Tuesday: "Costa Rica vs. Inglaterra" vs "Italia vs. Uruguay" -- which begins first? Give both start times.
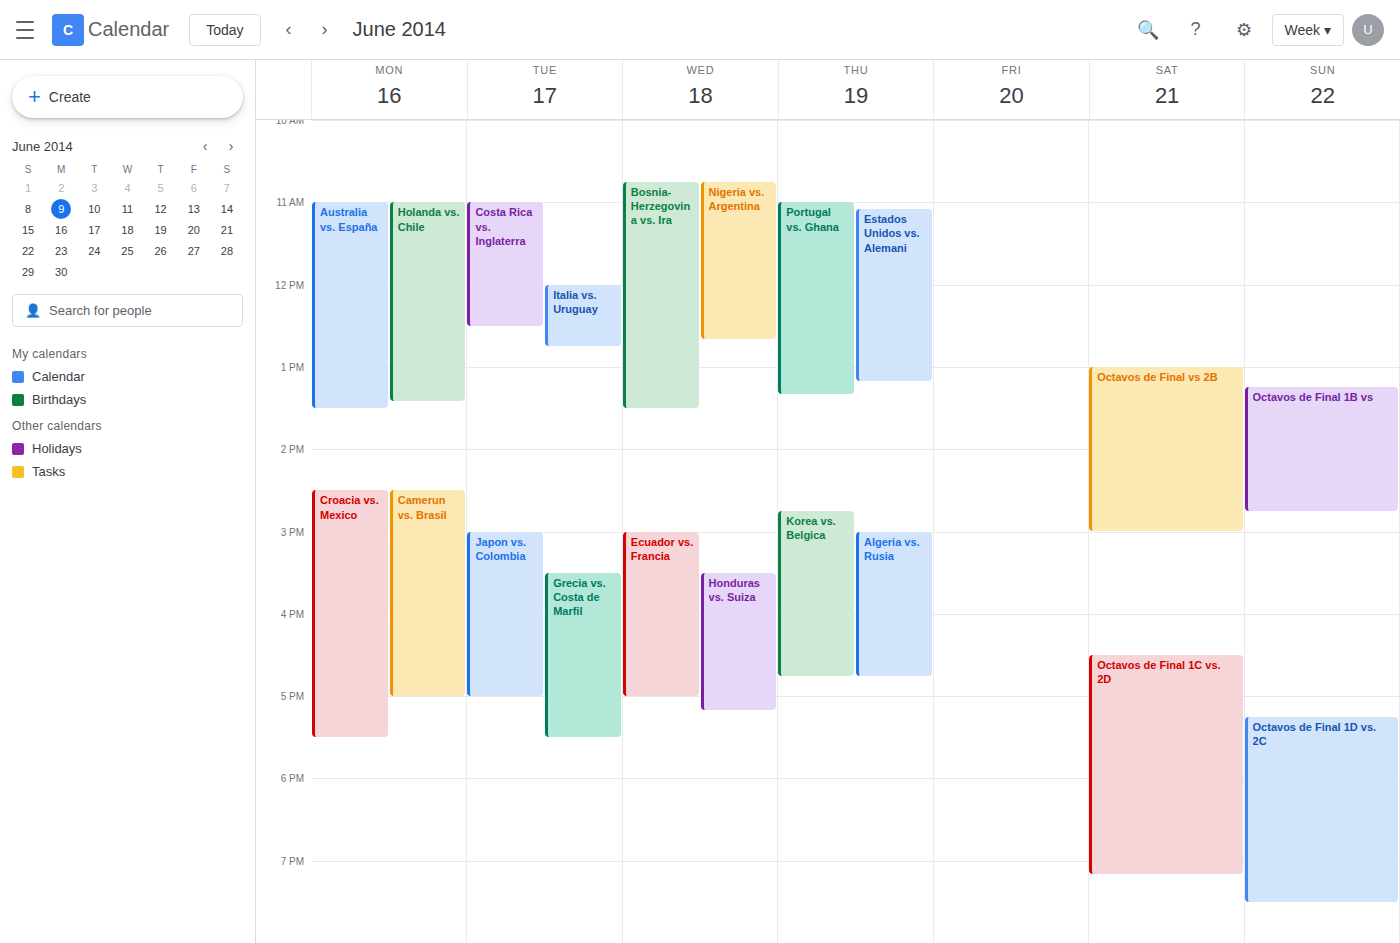
"Costa Rica vs. Inglaterra" 11:00; "Italia vs. Uruguay" 12:00.